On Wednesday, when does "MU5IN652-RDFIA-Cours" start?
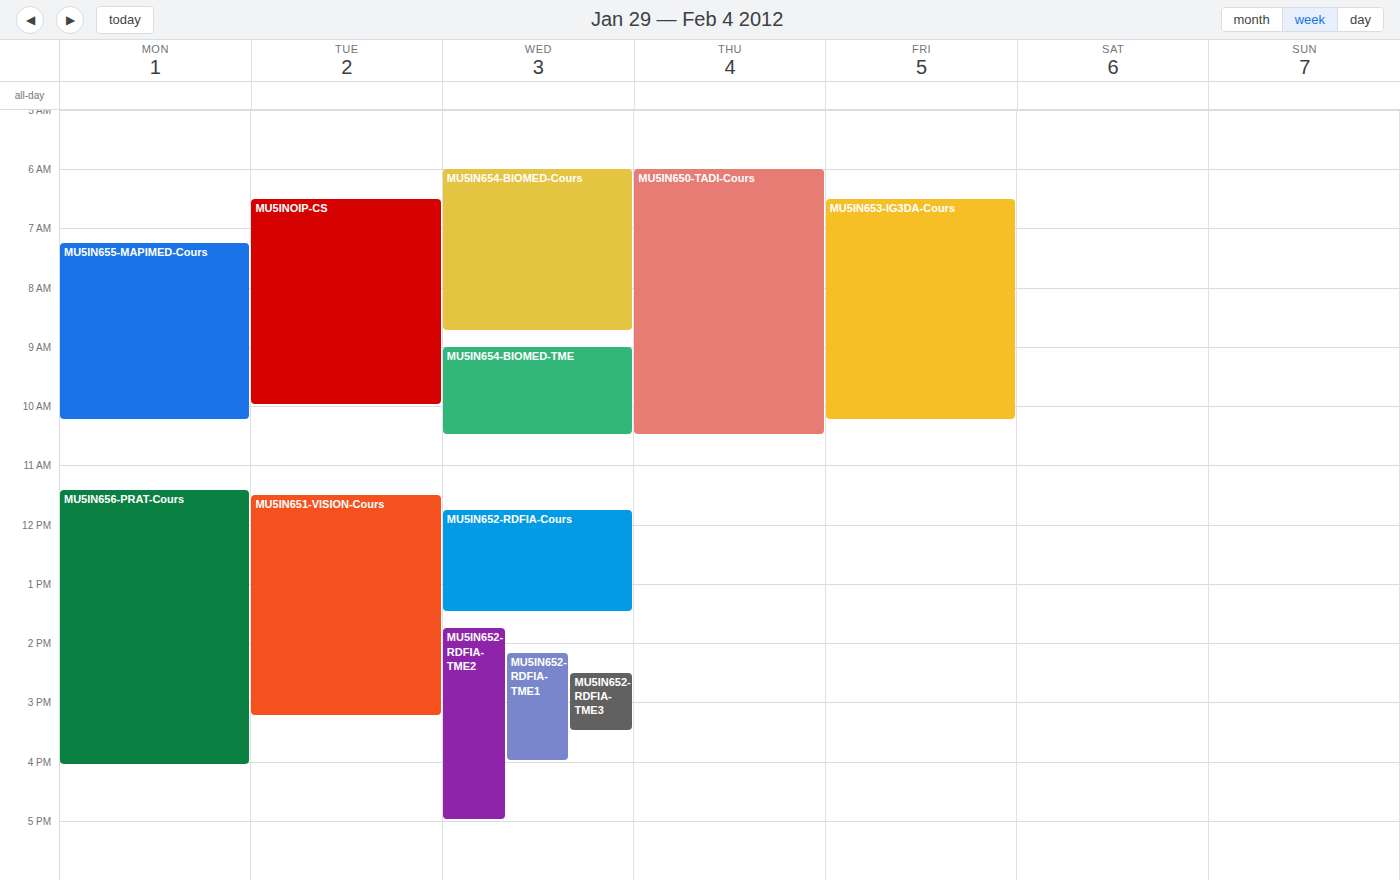
11:45 AM